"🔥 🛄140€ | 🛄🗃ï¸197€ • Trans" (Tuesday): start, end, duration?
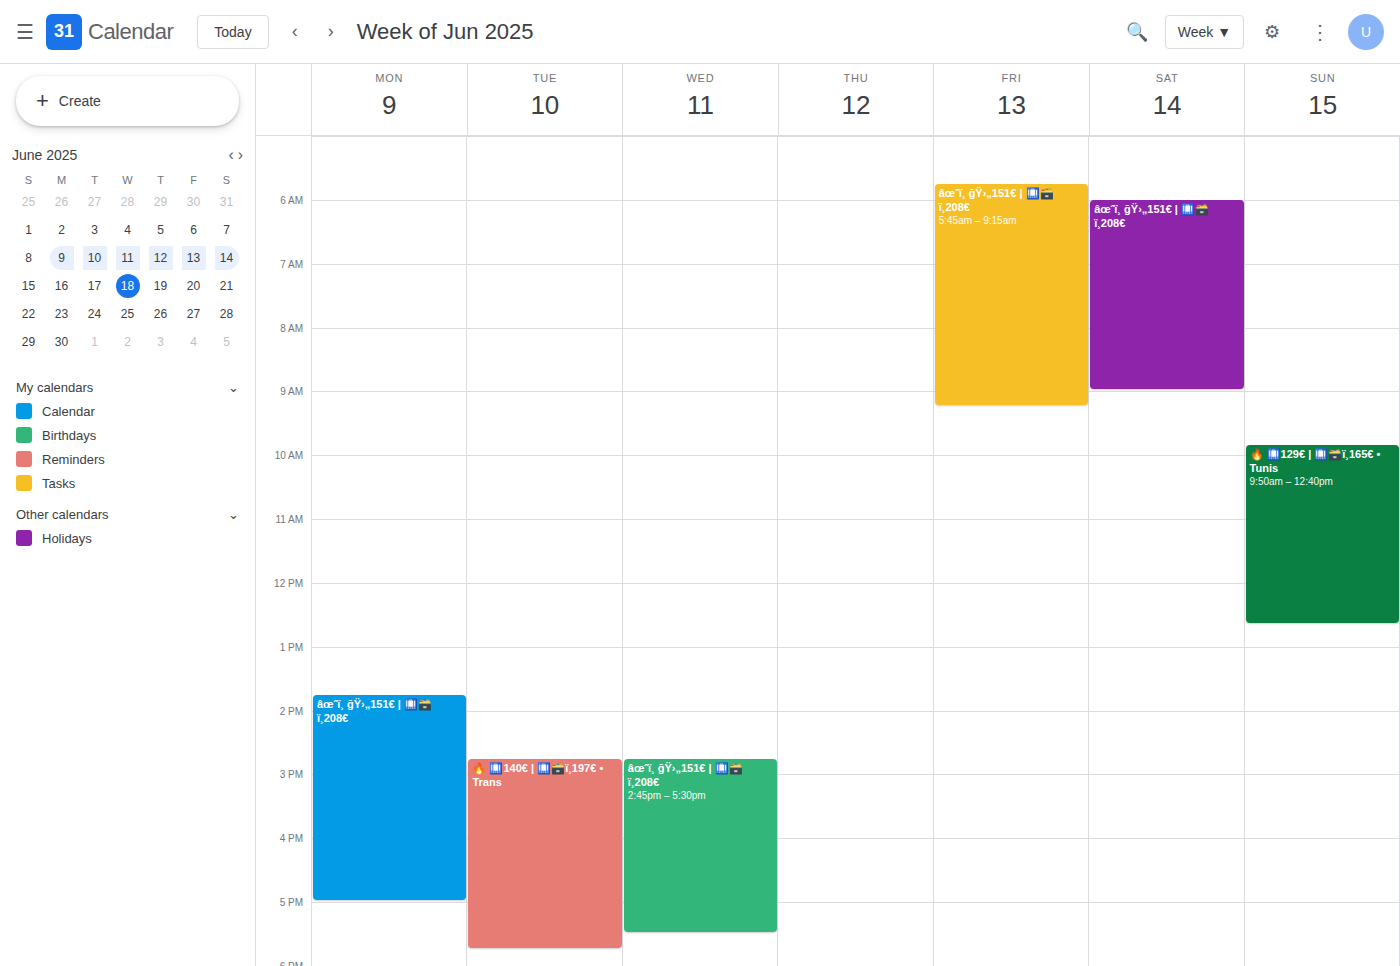
2:45 PM to 5:45 PM, 3 hours